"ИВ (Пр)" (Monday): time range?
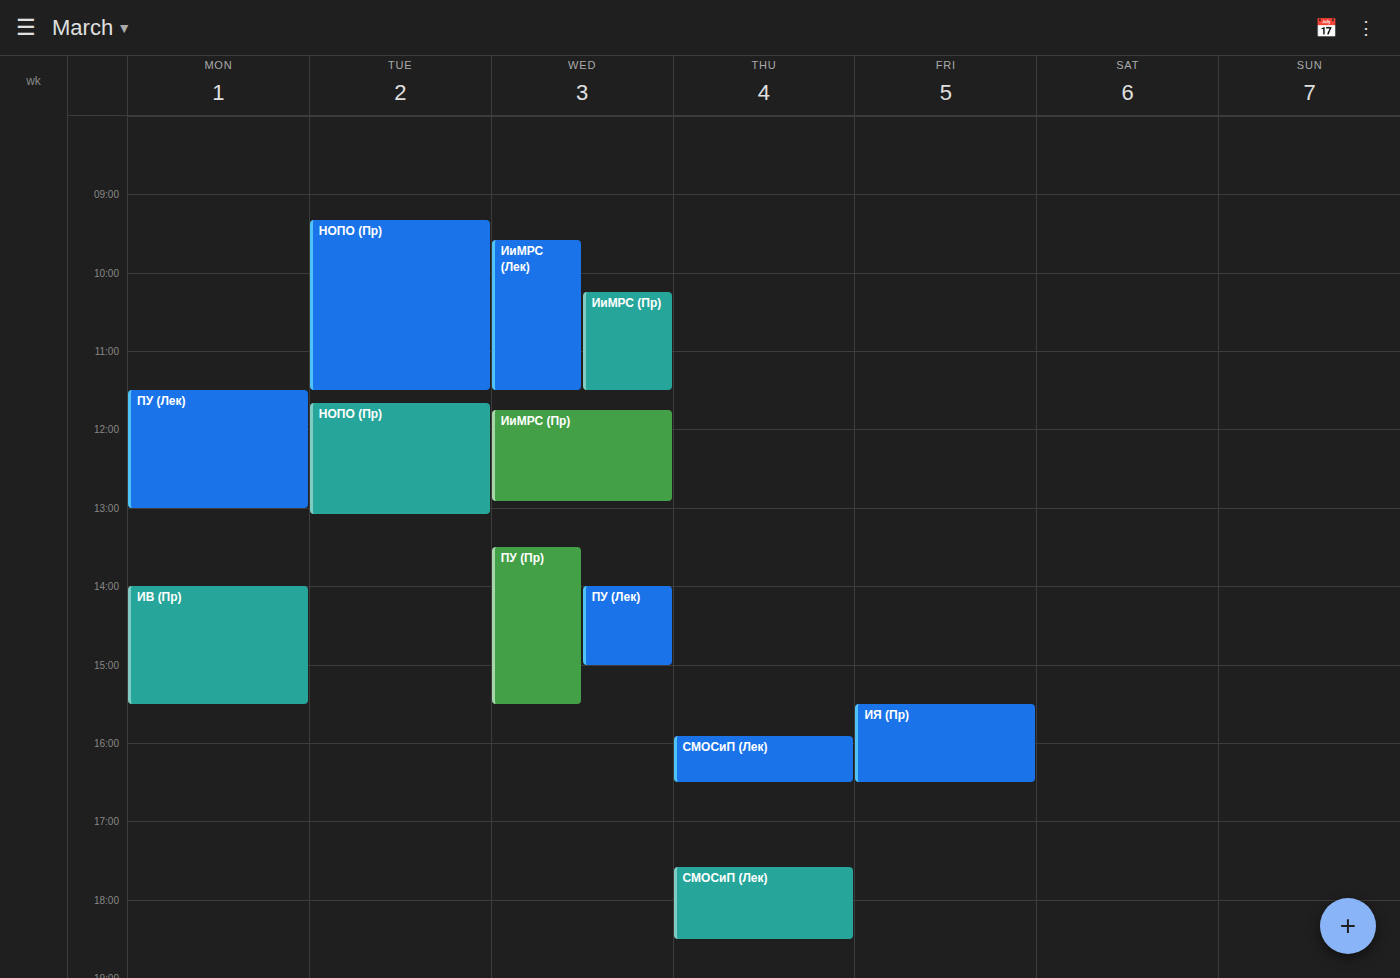
2:00 PM to 3:30 PM